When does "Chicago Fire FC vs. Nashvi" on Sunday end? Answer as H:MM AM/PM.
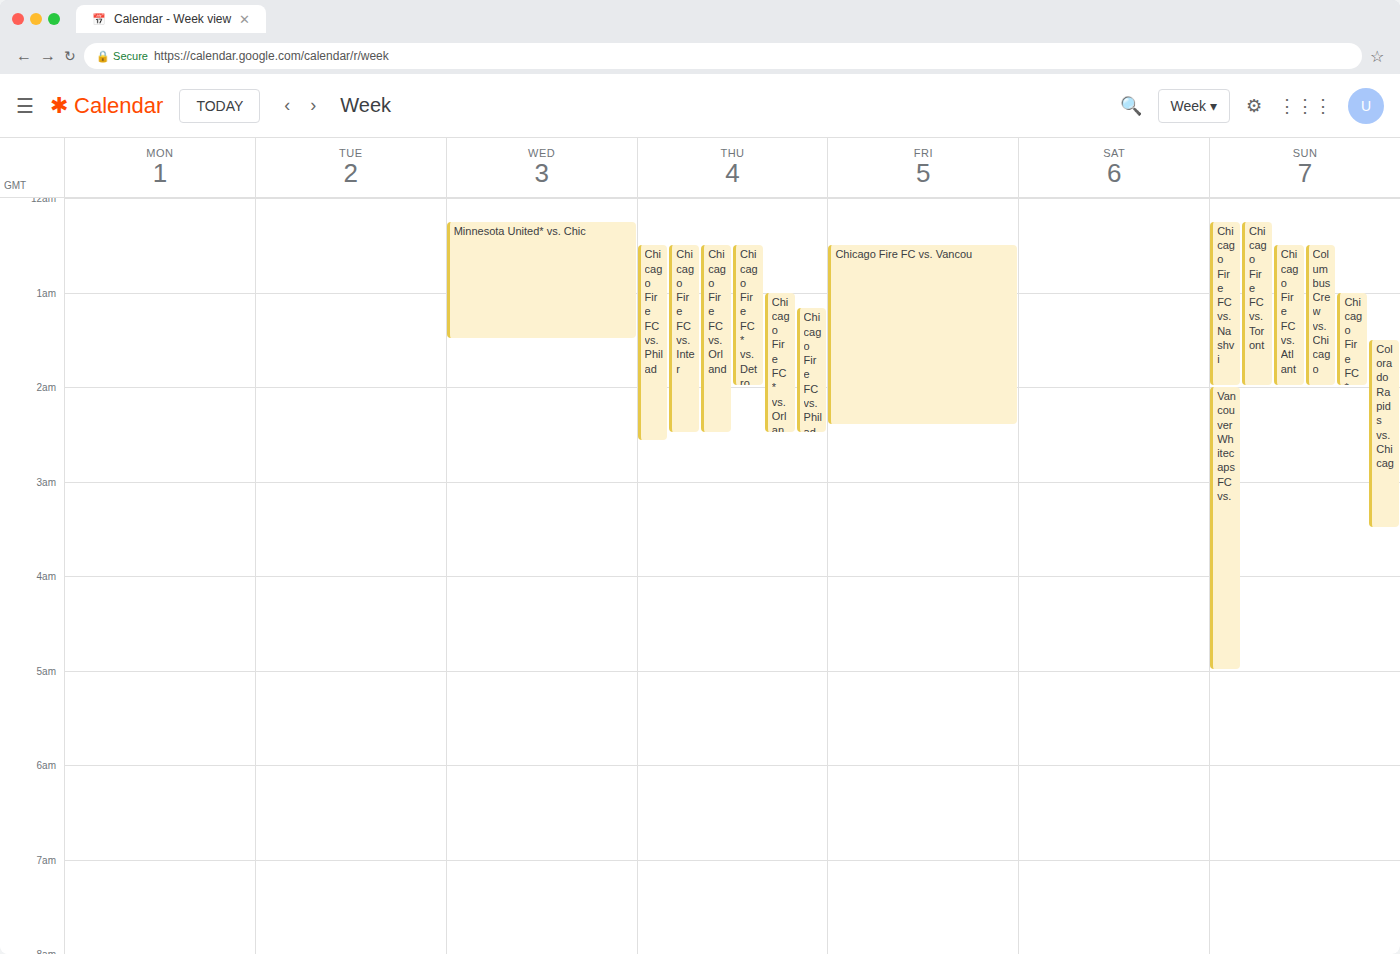
2:00 AM